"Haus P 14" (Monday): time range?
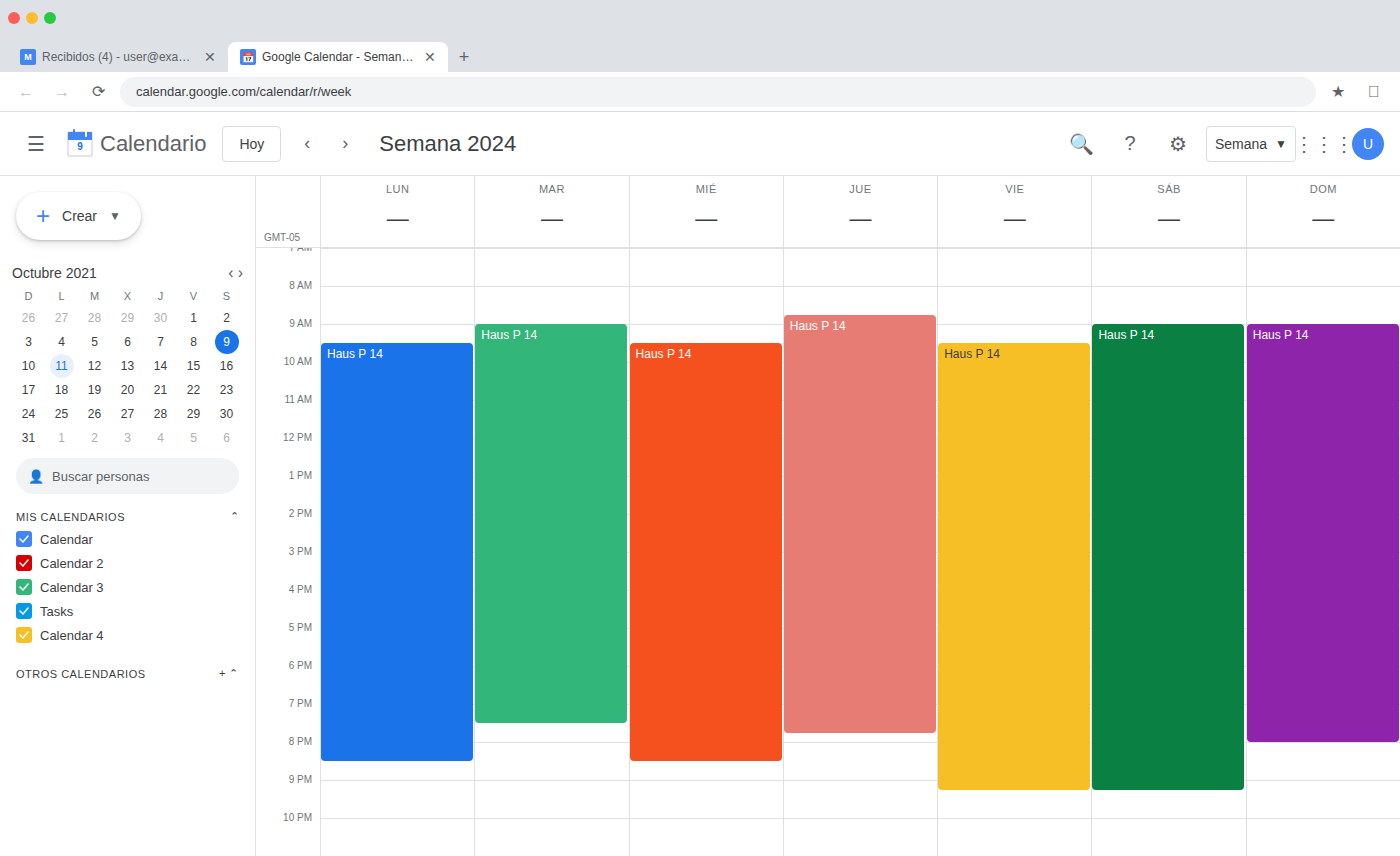
9:30 AM to 8:30 PM